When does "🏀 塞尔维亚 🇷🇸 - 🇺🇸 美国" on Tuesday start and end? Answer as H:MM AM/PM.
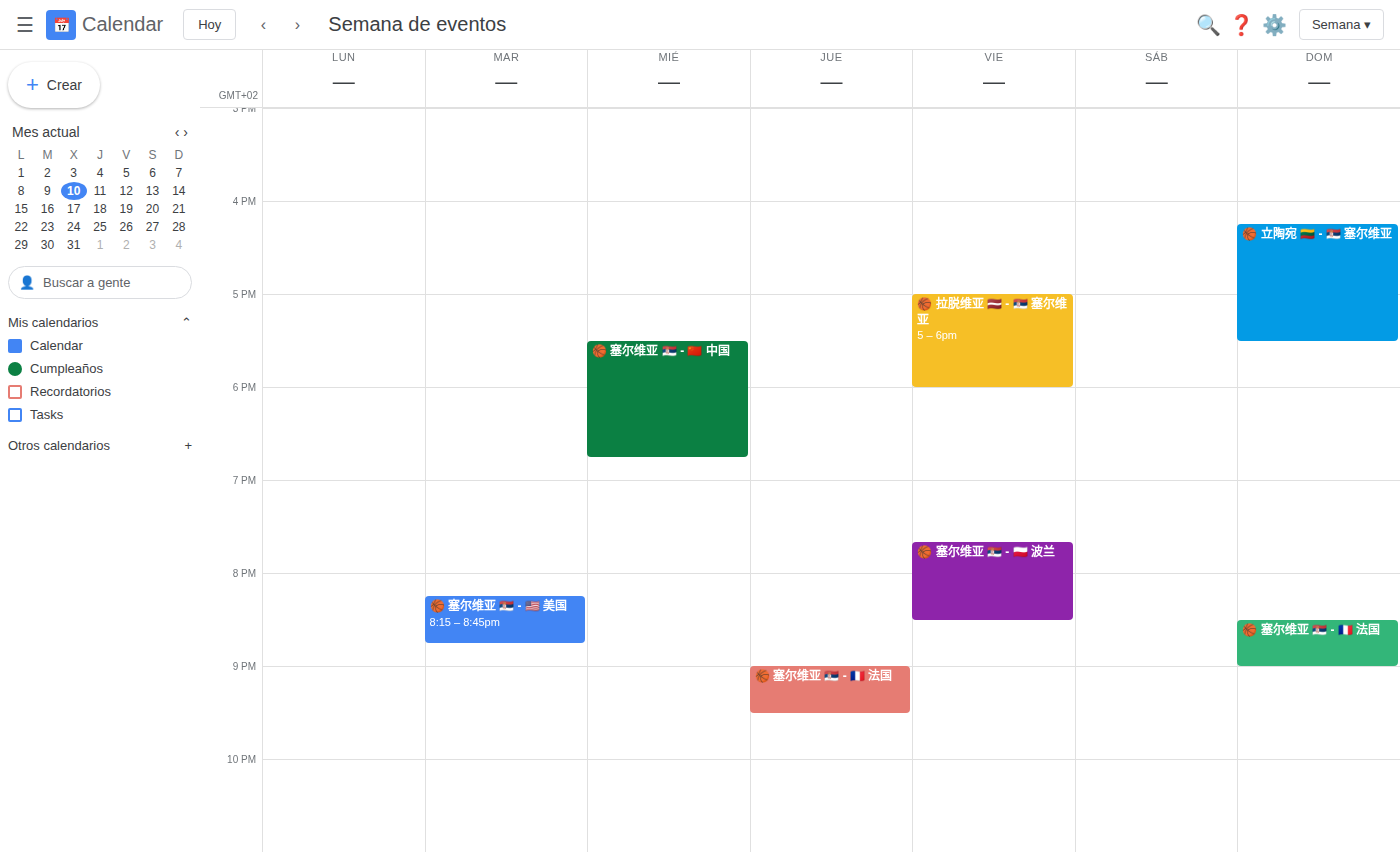
8:15 PM to 8:45 PM